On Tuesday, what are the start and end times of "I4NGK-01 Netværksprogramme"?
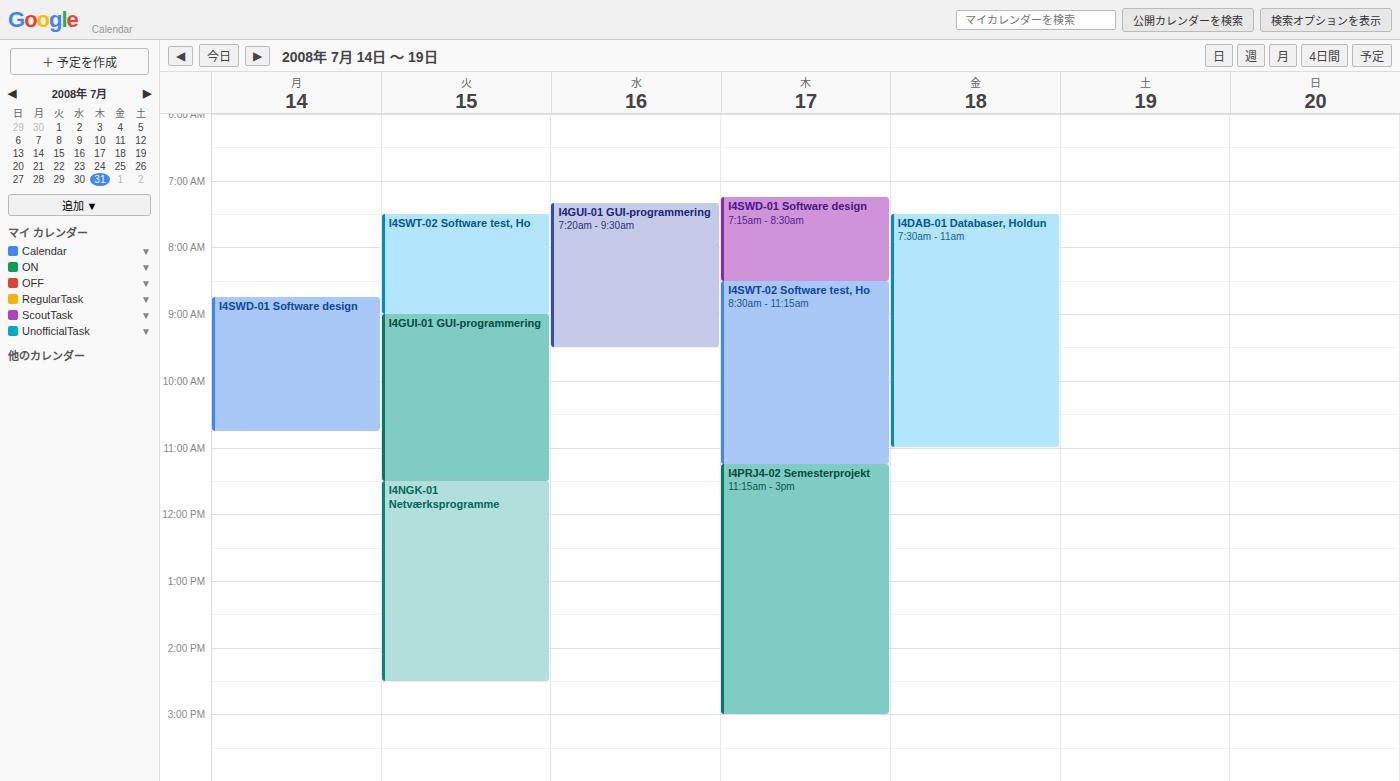
11:30 AM to 2:30 PM